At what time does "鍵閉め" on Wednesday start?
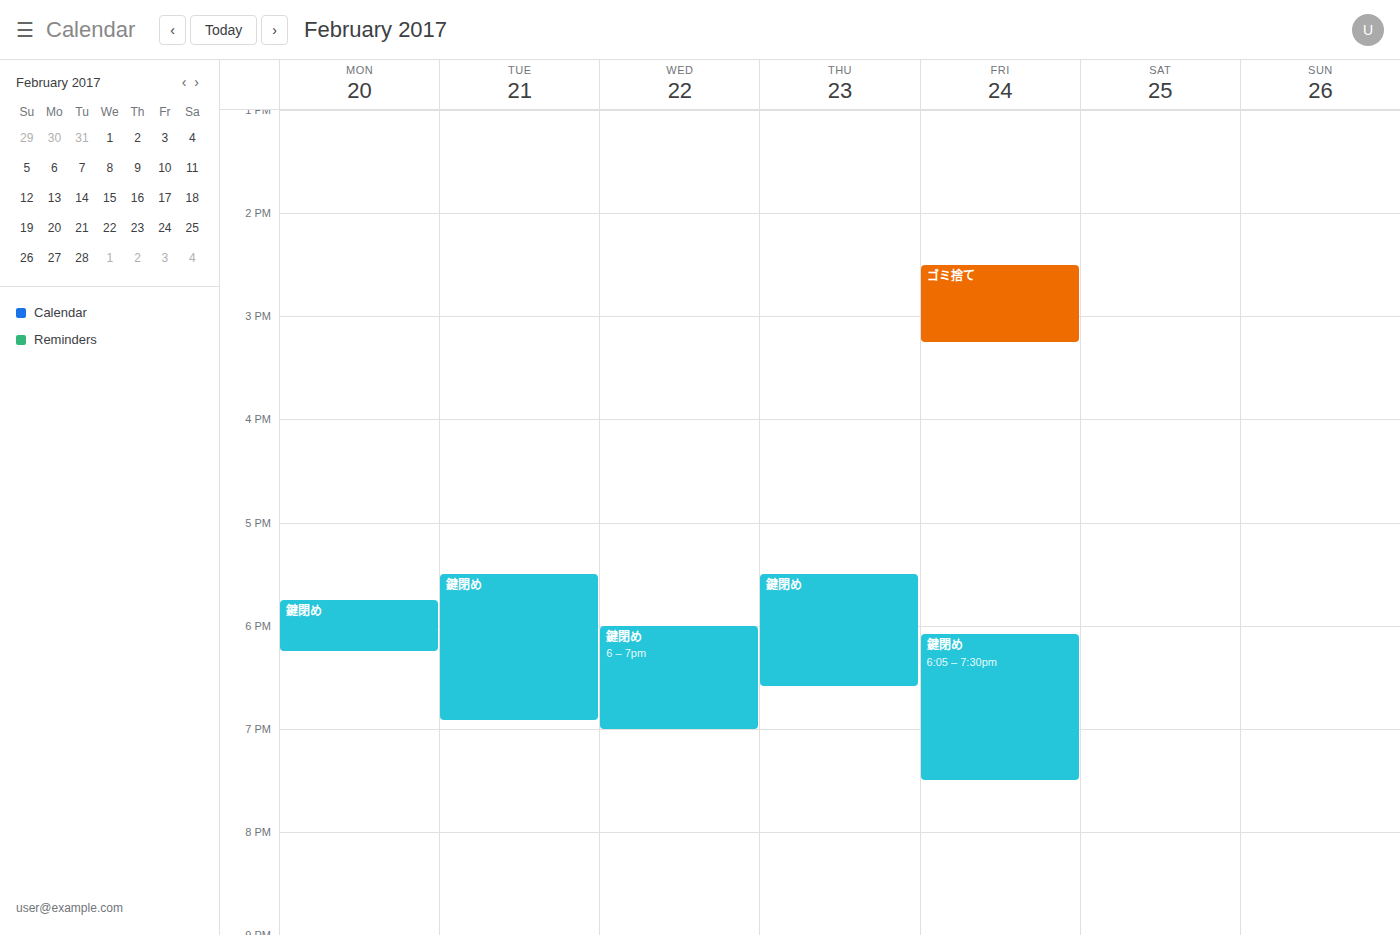
6:00 PM